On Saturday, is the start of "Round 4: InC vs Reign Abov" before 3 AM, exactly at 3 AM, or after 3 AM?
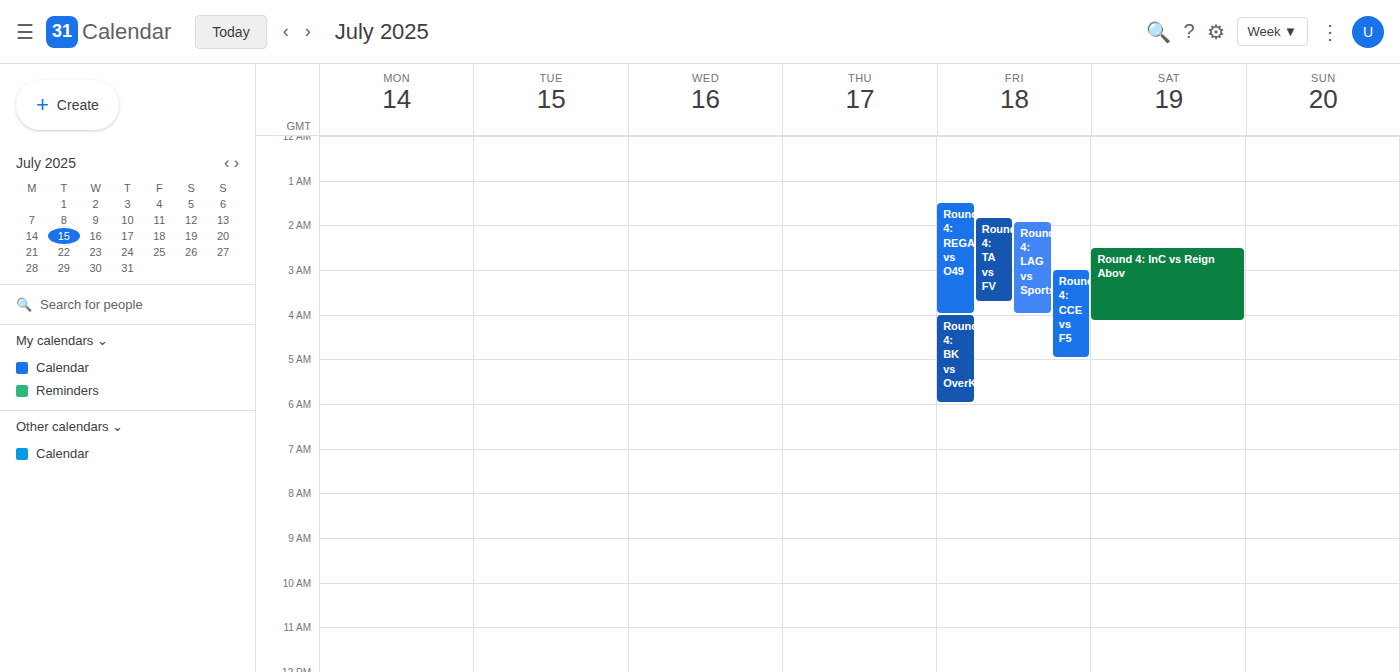
2:30 AM -- before 3 AM, 30 minutes above the 3 AM line.